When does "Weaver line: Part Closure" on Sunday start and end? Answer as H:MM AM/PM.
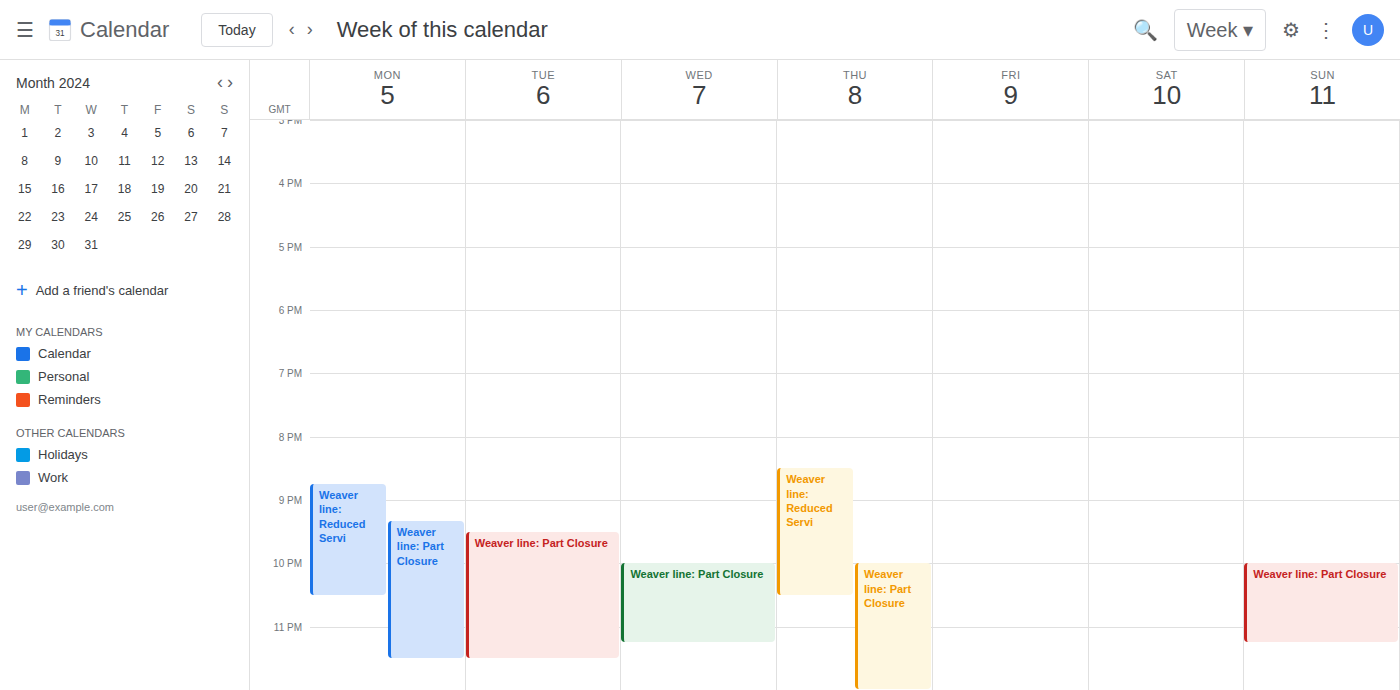
10:00 PM to 11:15 PM